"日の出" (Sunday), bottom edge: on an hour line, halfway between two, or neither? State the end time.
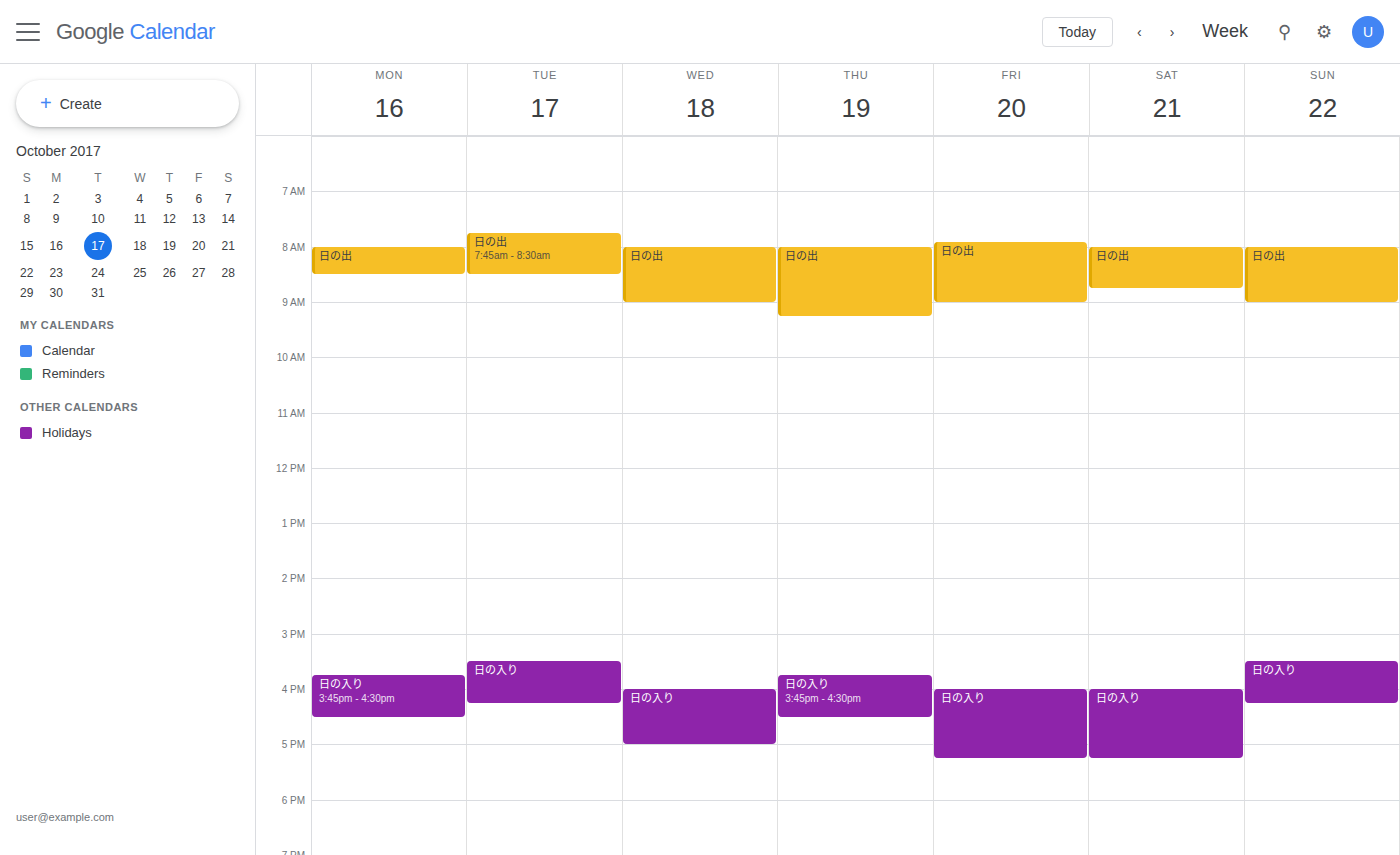
9:00 AM -- exactly on the 9 AM line.